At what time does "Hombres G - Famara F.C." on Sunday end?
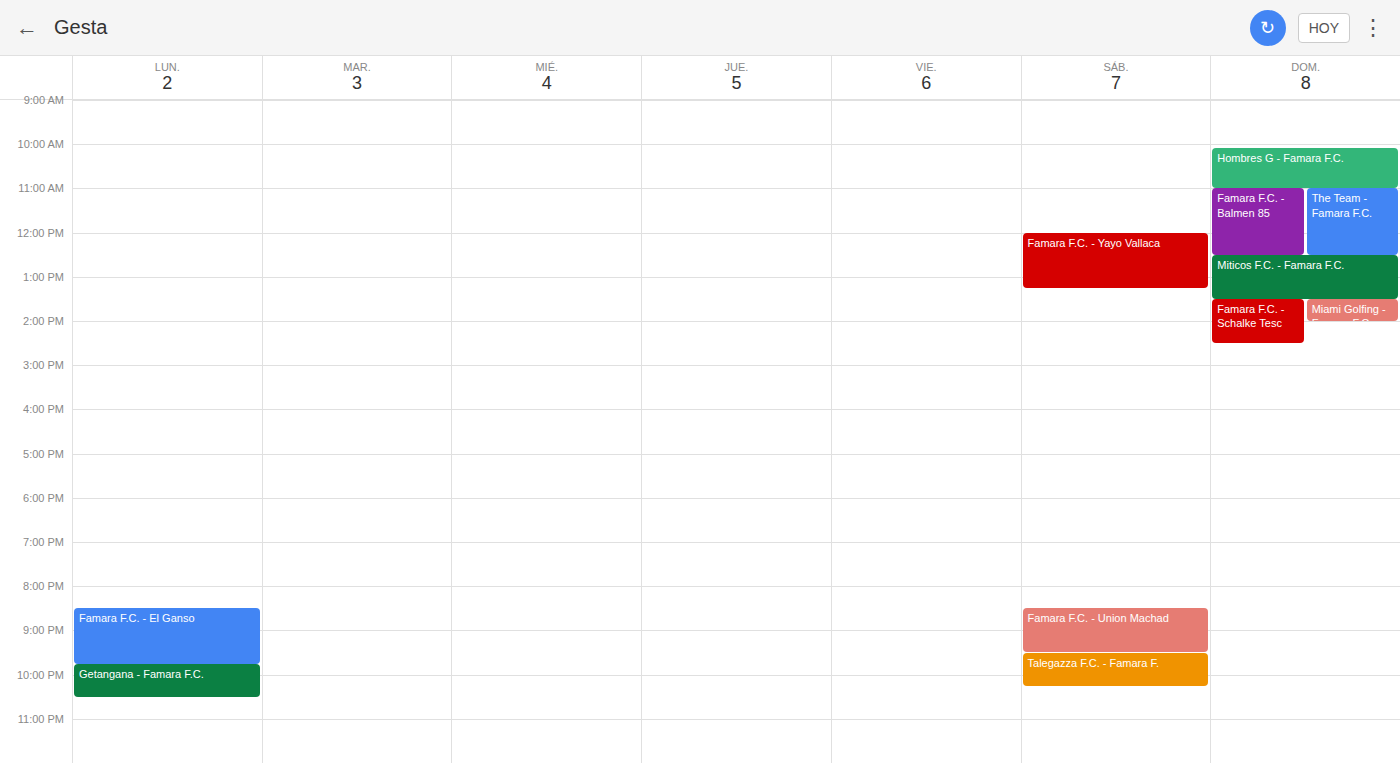
11:00 AM